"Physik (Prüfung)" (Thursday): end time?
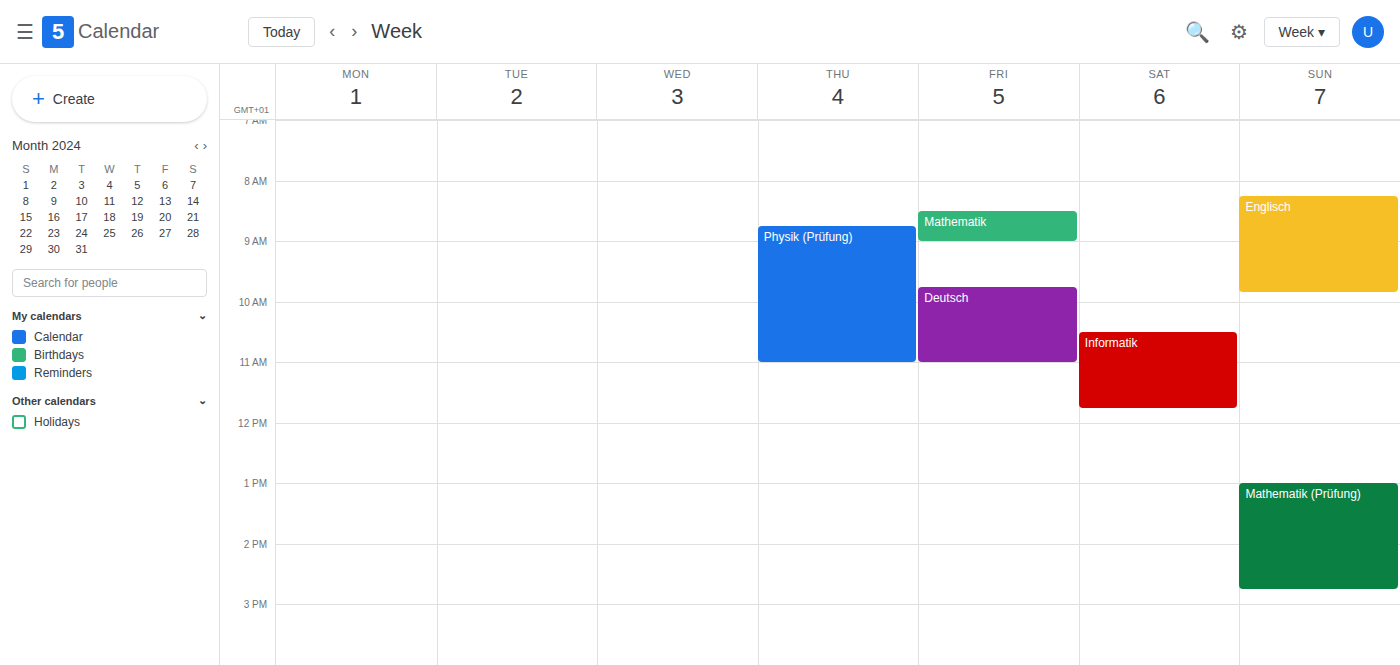
11:00 AM